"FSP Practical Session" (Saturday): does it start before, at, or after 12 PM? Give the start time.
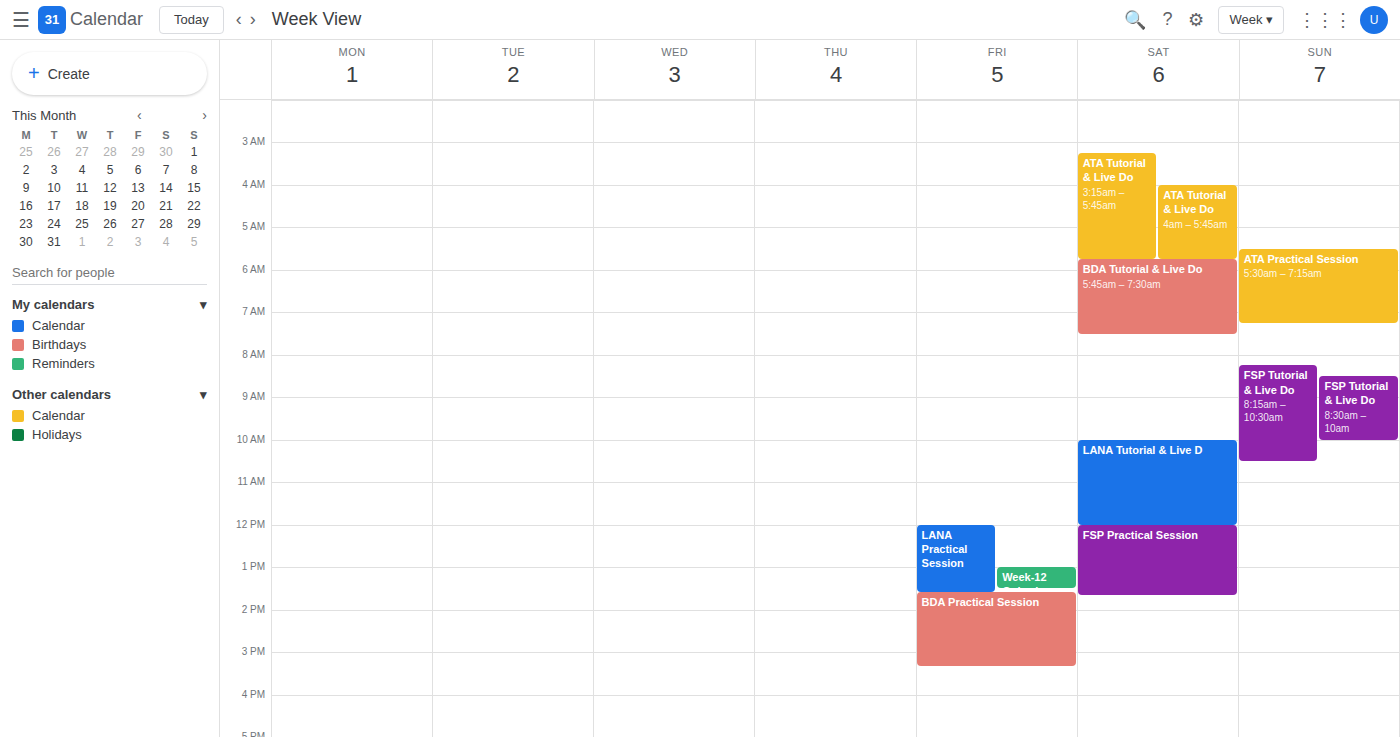
12:00 PM -- exactly at 12 PM, on the 12 PM line.